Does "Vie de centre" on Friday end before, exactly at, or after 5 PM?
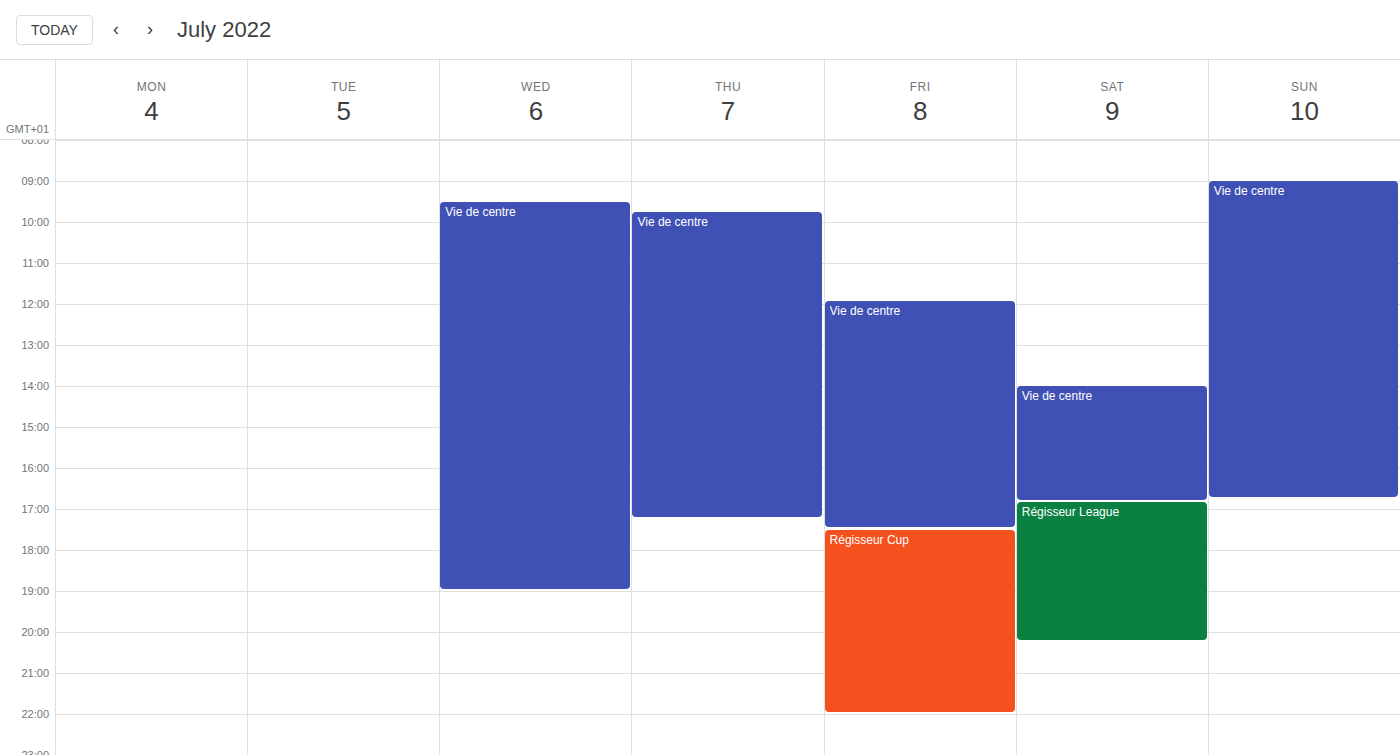
5:30 PM -- after 5 PM, 30 minutes below the 5 PM line.